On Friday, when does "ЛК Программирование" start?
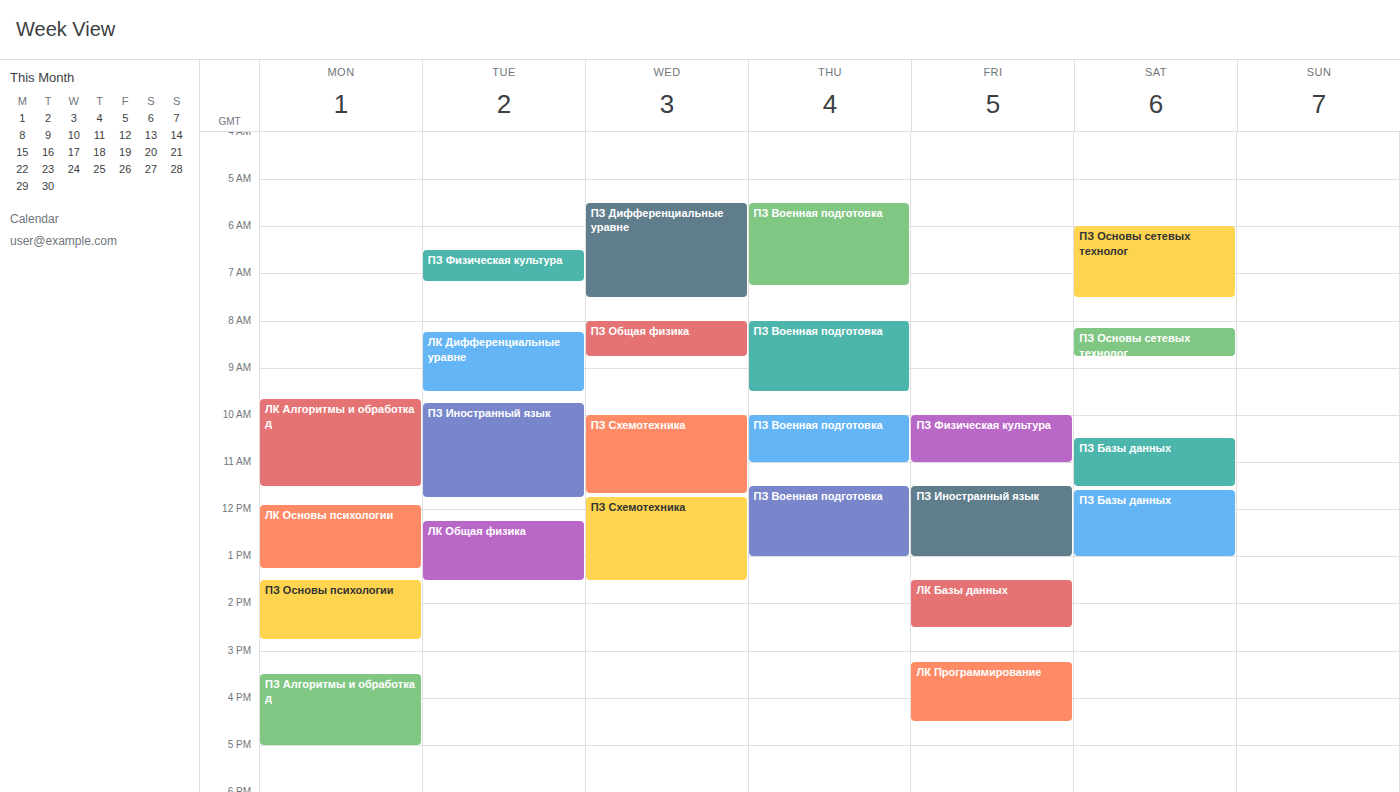
3:15 PM